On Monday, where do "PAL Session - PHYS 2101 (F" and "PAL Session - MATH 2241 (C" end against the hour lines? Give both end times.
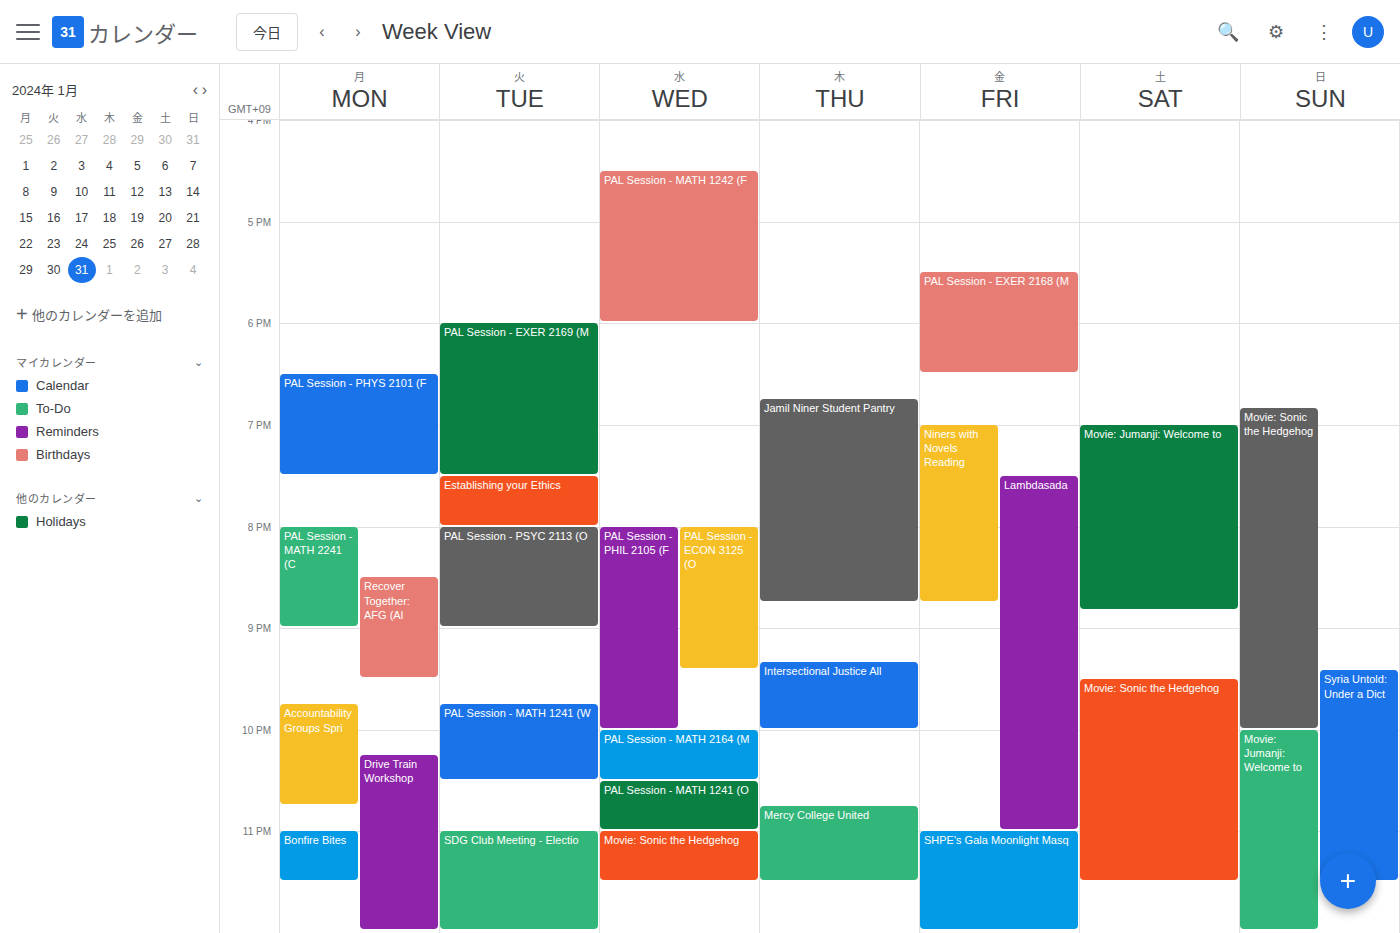
"PAL Session - PHYS 2101 (F": 19:30, halfway between the 19:00 and 20:00 lines. "PAL Session - MATH 2241 (C": 21:00, exactly on the 21:00 line.